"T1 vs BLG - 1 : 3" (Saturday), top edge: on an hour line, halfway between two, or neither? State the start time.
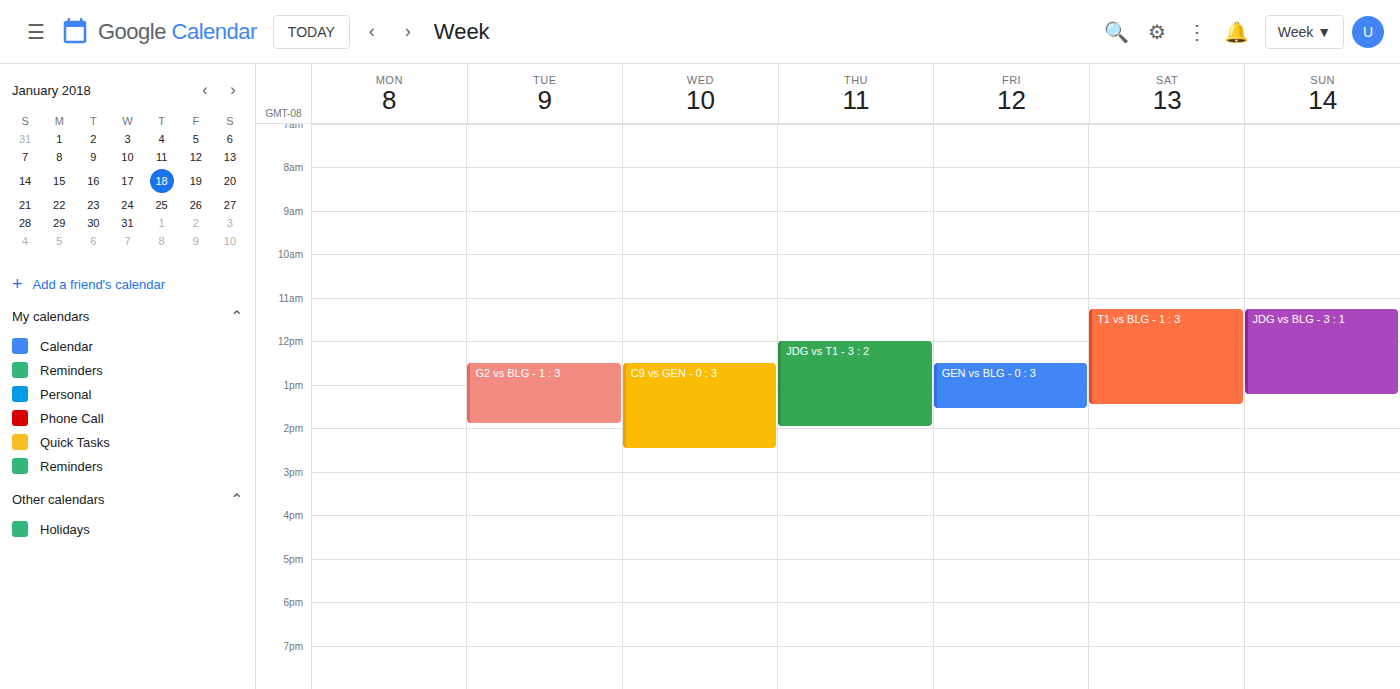
11:15 AM -- neither: a quarter of the way from the 11 AM line to the 12 PM line.